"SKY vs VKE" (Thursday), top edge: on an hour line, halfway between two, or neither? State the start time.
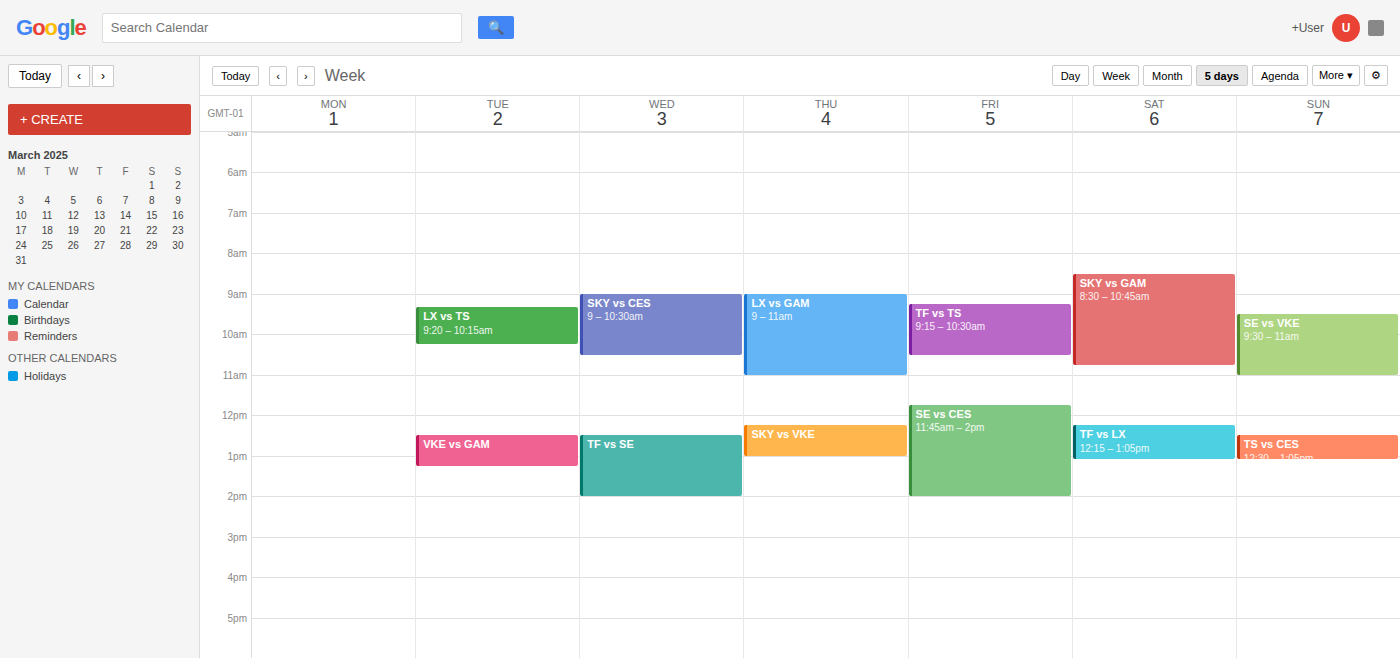
12:15 PM -- neither: a quarter of the way from the 12 PM line to the 1 PM line.